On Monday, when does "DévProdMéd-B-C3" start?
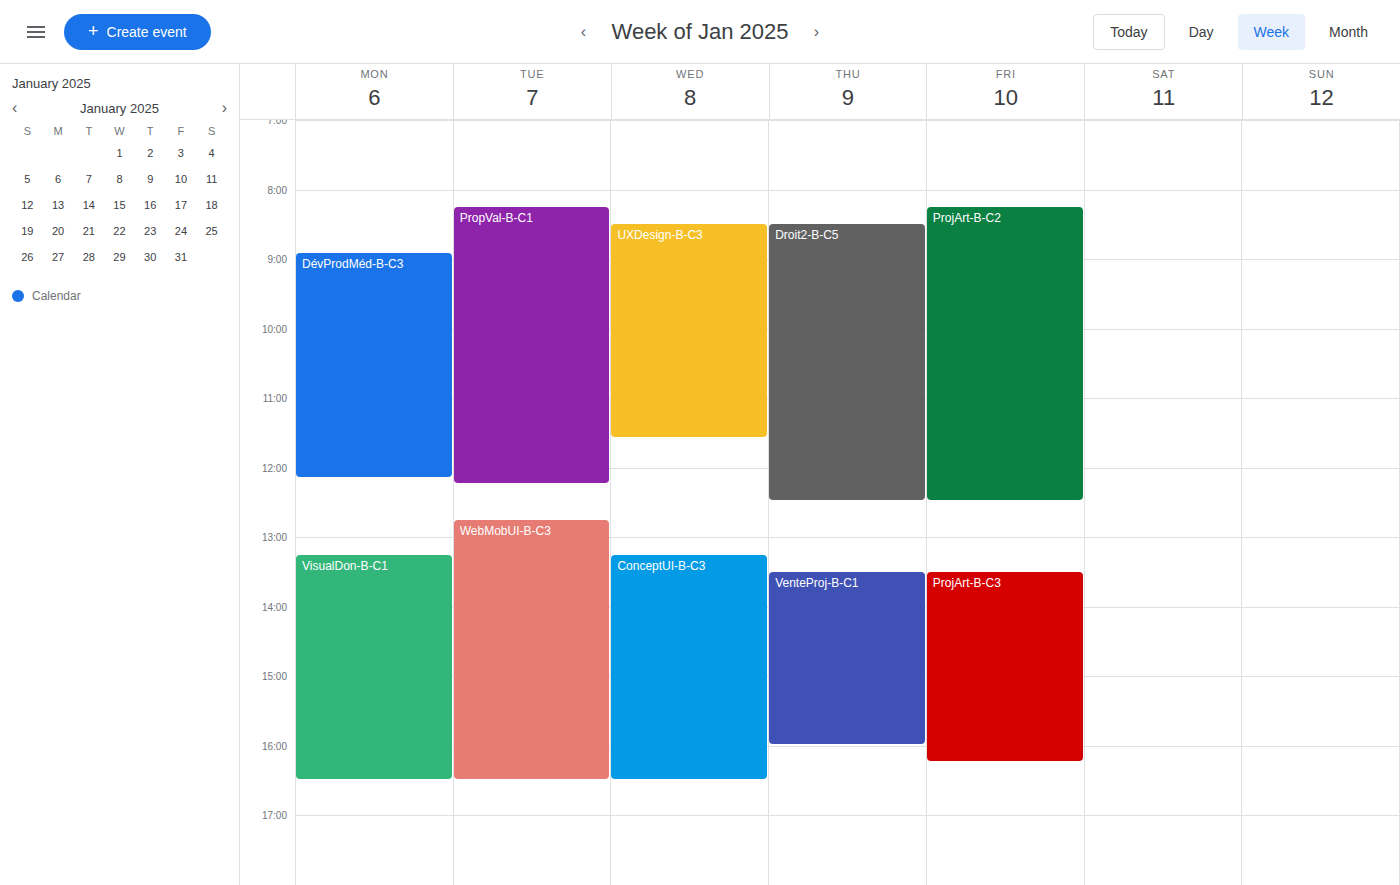
8:55 AM